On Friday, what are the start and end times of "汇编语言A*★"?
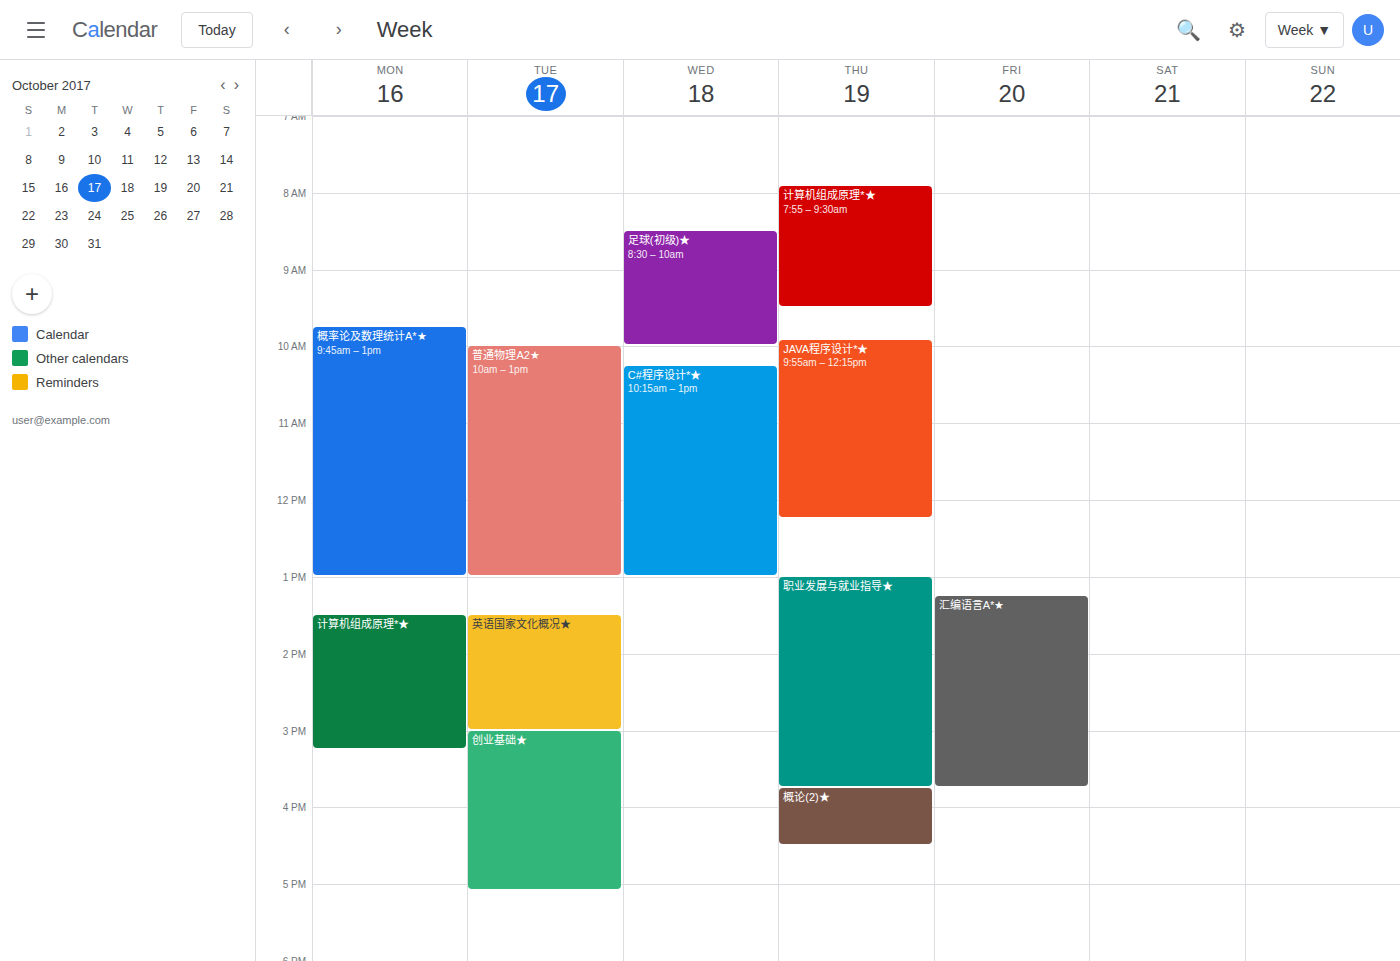
13:15 to 15:45